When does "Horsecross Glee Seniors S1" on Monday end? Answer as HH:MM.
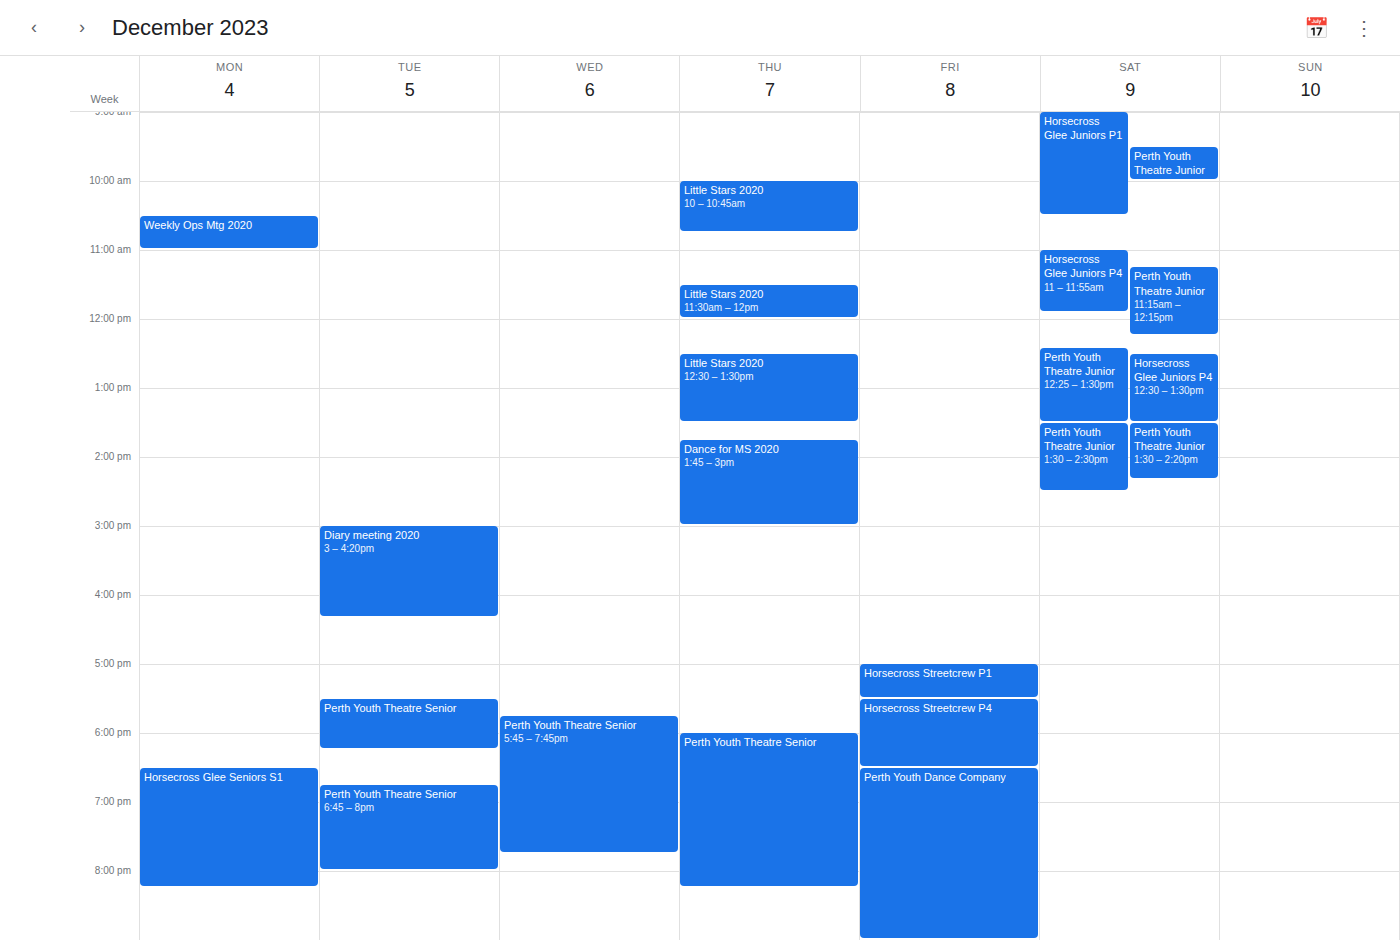
20:15